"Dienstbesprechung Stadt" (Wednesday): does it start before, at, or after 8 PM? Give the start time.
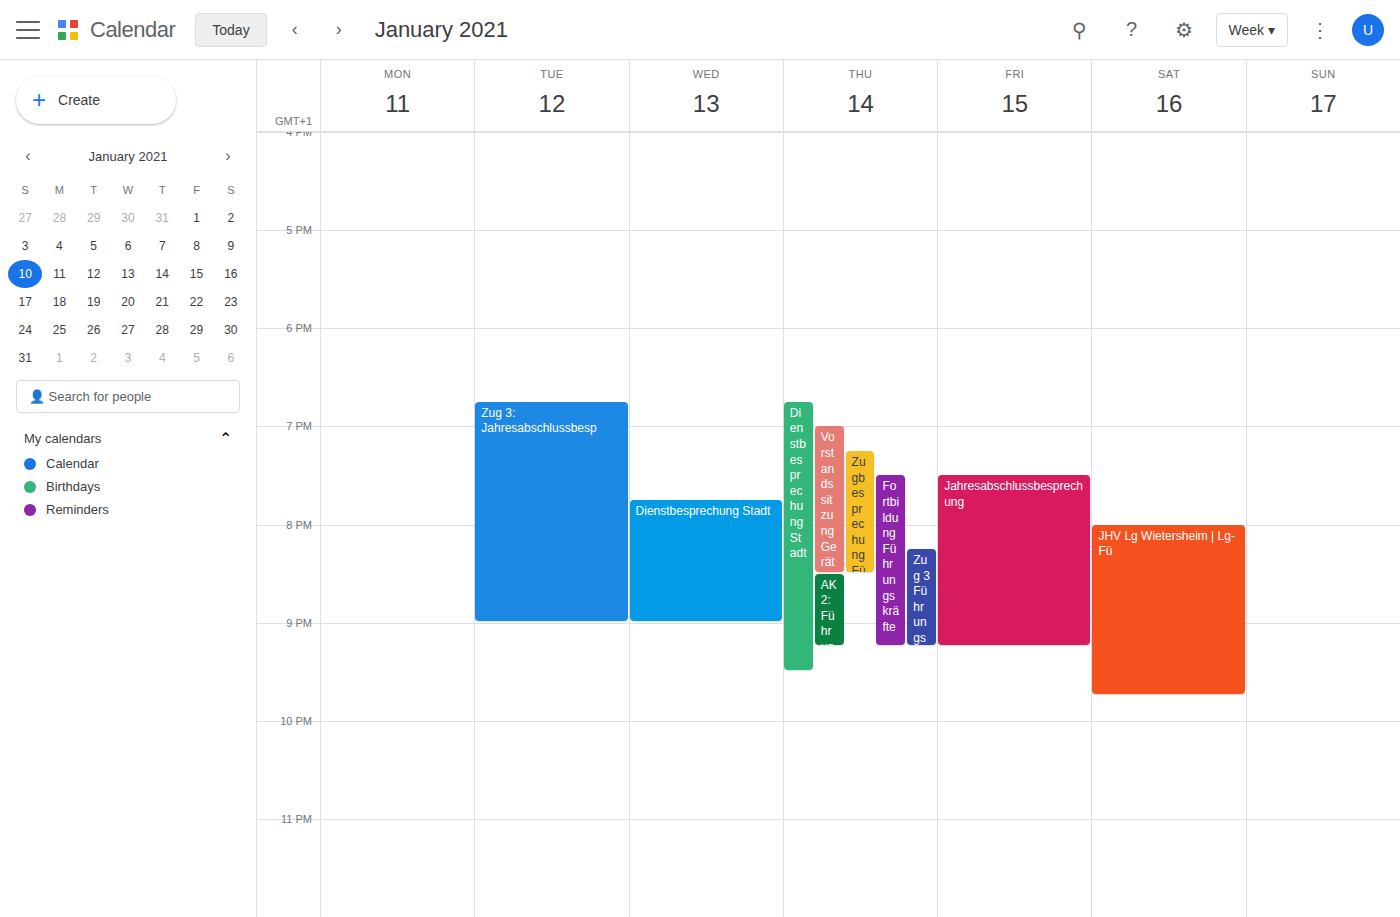
7:45 PM -- before 8 PM, 15 minutes above the 8 PM line.